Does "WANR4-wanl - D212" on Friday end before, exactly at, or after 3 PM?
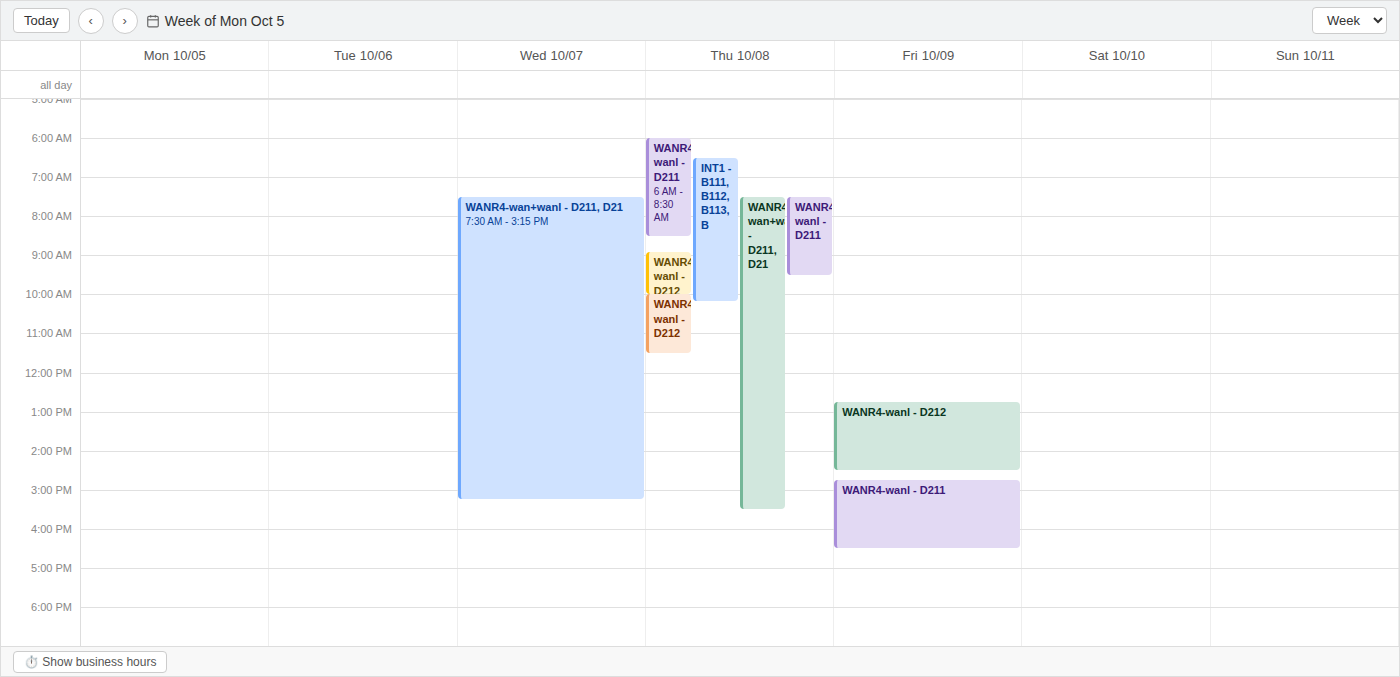
2:30 PM -- before 3 PM, 30 minutes above the 3 PM line.